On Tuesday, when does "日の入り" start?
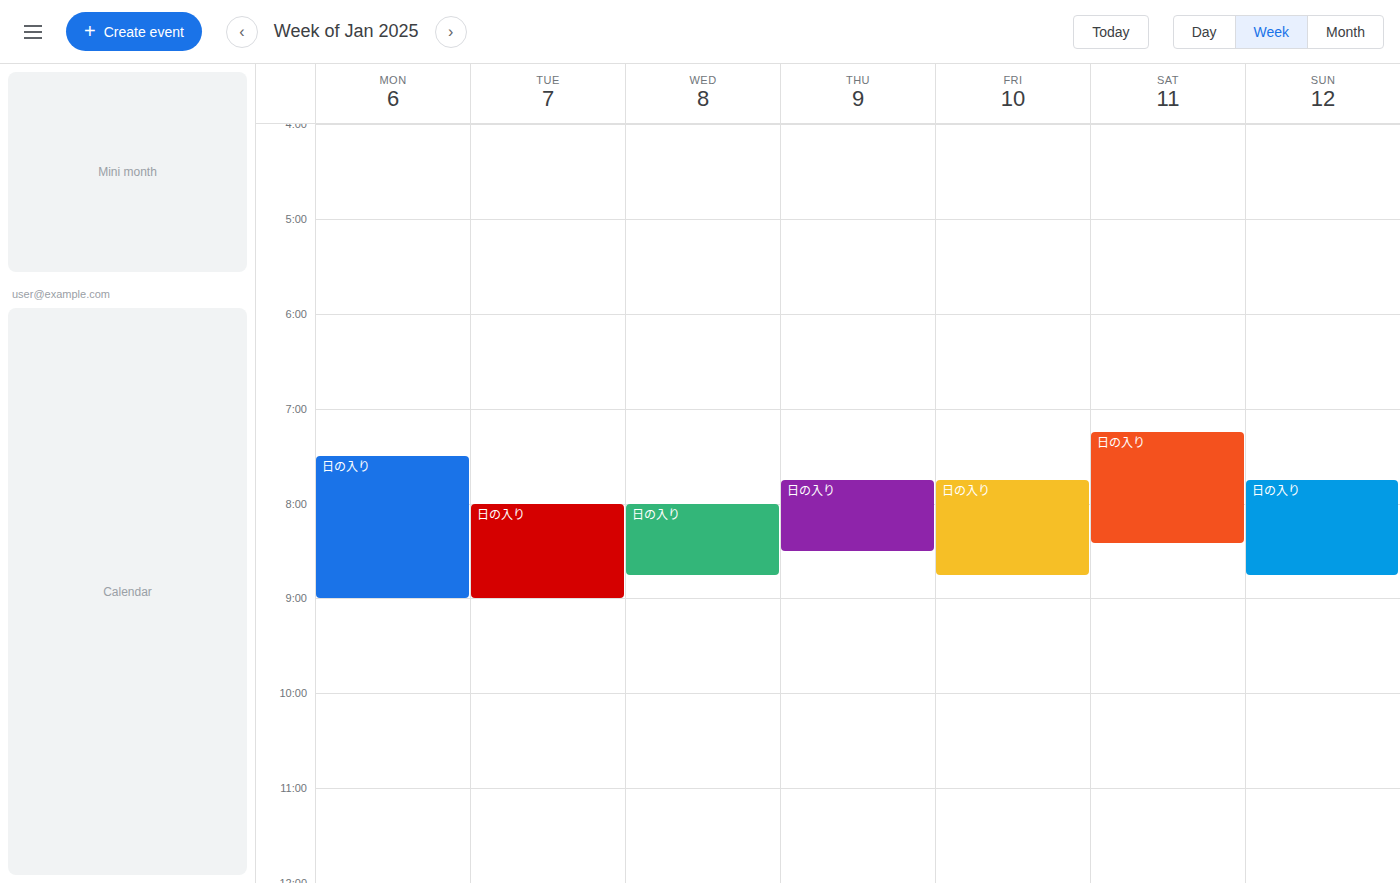
8:00 AM